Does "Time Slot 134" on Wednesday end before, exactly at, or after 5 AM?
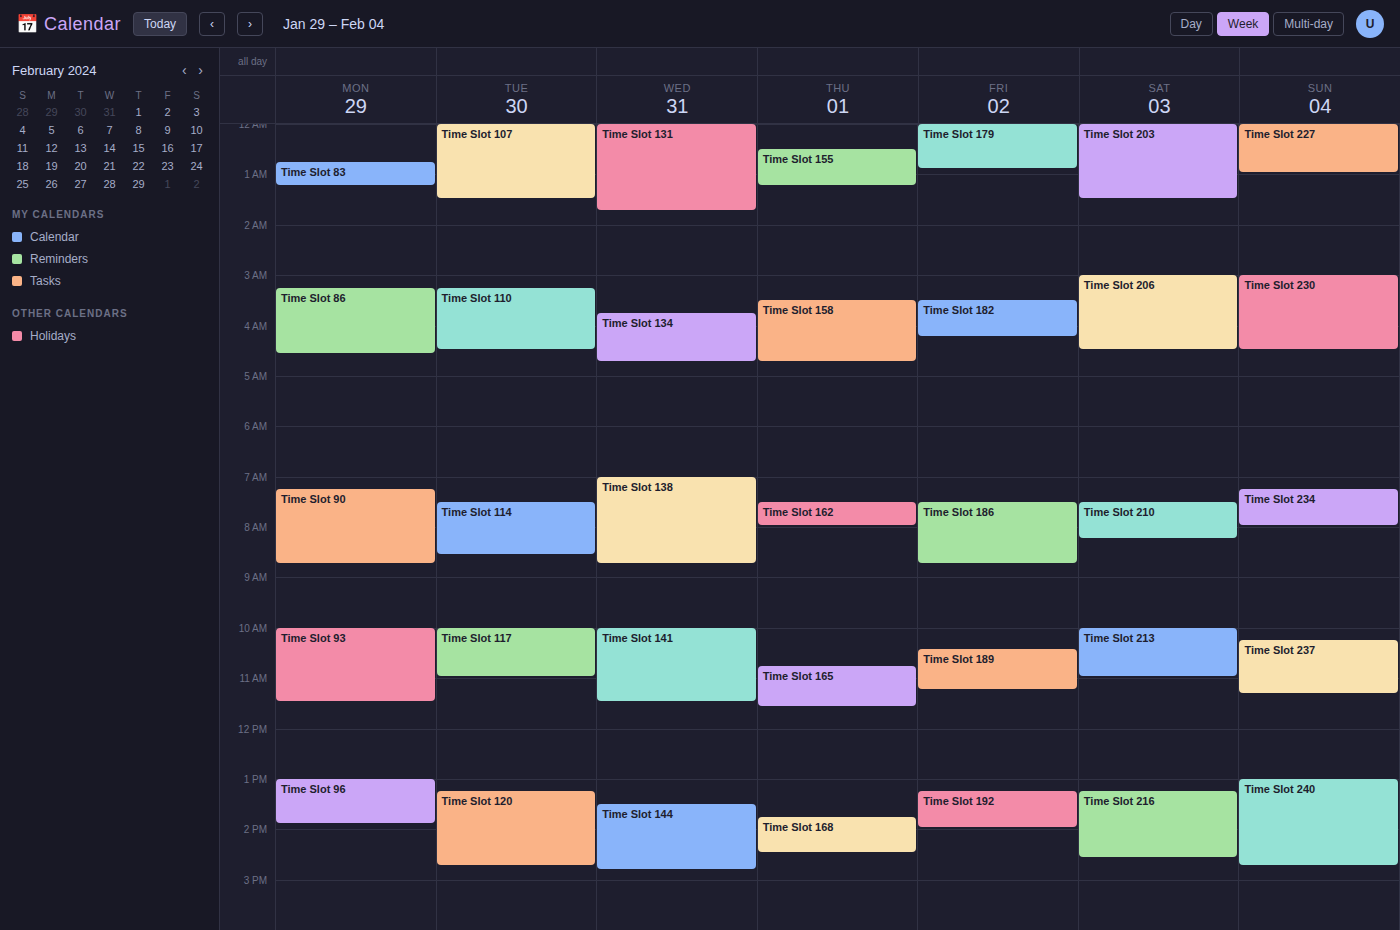
4:45 AM -- before 5 AM, 15 minutes above the 5 AM line.